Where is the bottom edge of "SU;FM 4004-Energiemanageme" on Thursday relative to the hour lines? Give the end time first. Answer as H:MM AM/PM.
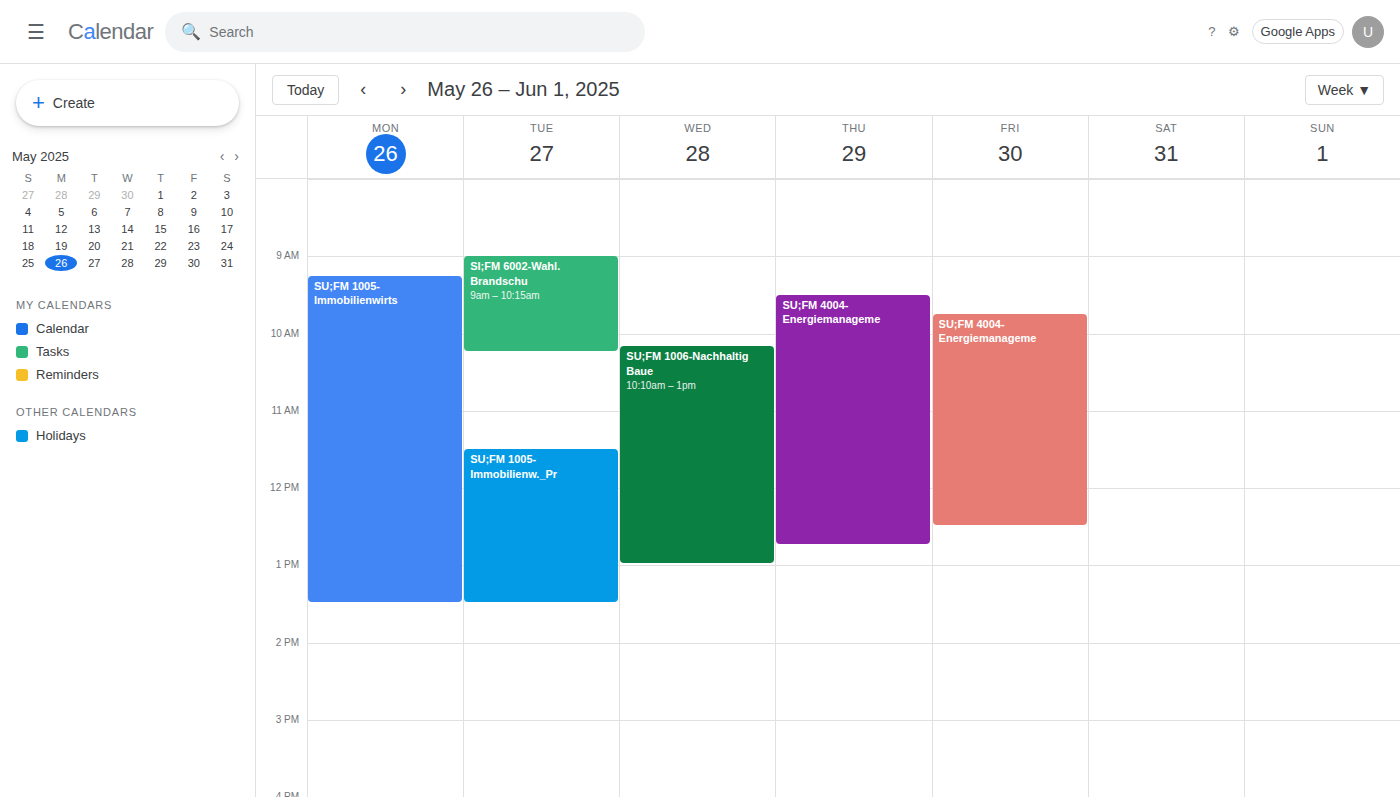
12:45 PM -- neither: three quarters of the way from the 12 PM line to the 1 PM line.